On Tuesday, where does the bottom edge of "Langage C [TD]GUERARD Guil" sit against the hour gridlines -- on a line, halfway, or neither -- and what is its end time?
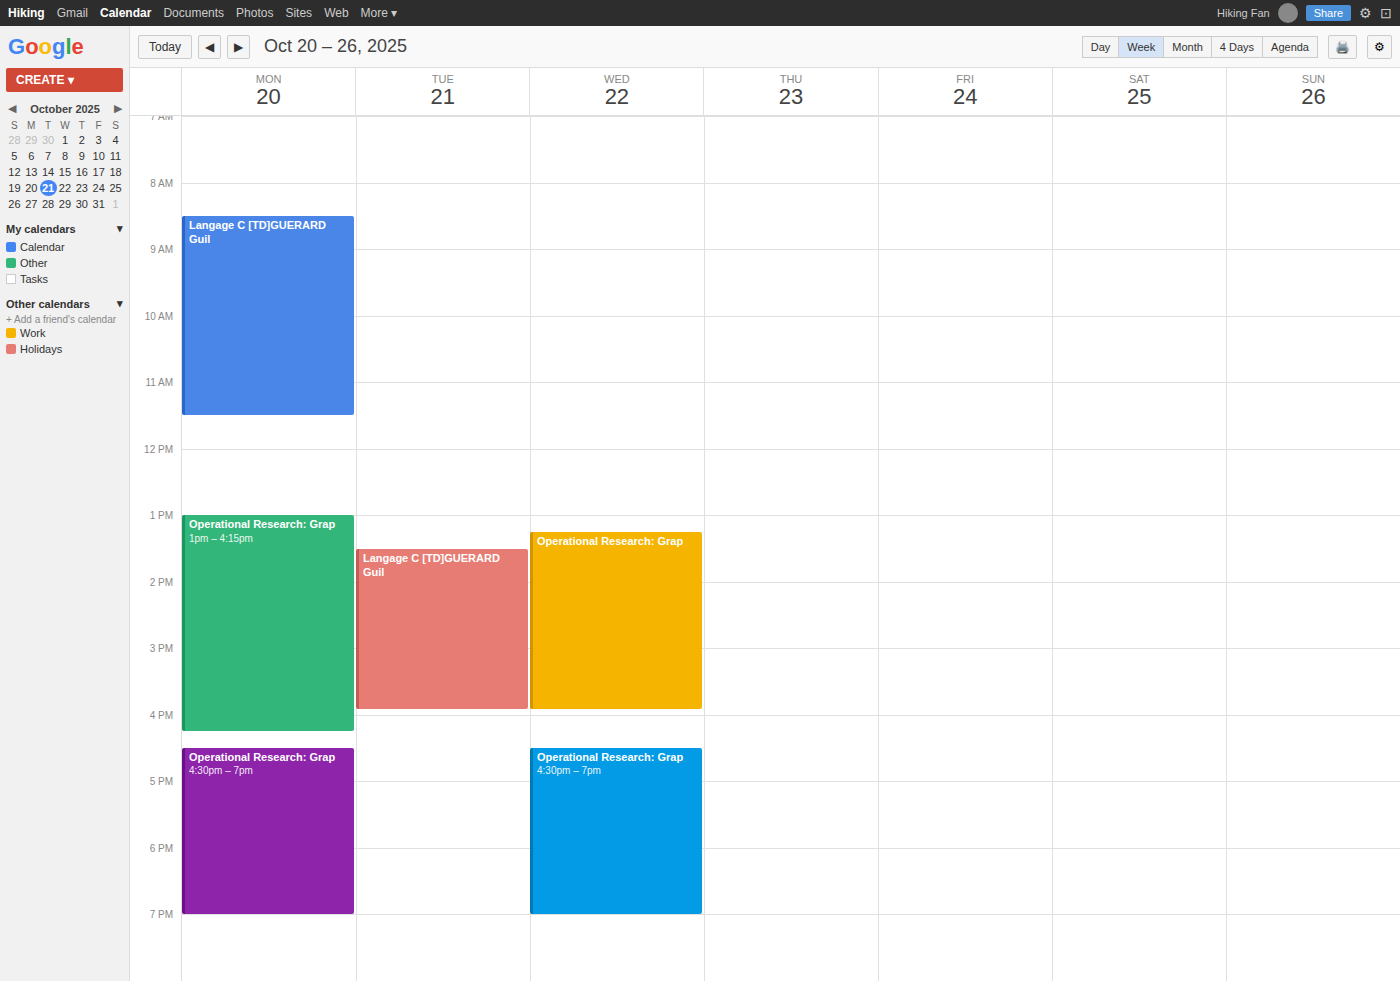
3:55 PM -- neither: 55 minutes below the 3 PM line and 5 minutes above the 4 PM line.